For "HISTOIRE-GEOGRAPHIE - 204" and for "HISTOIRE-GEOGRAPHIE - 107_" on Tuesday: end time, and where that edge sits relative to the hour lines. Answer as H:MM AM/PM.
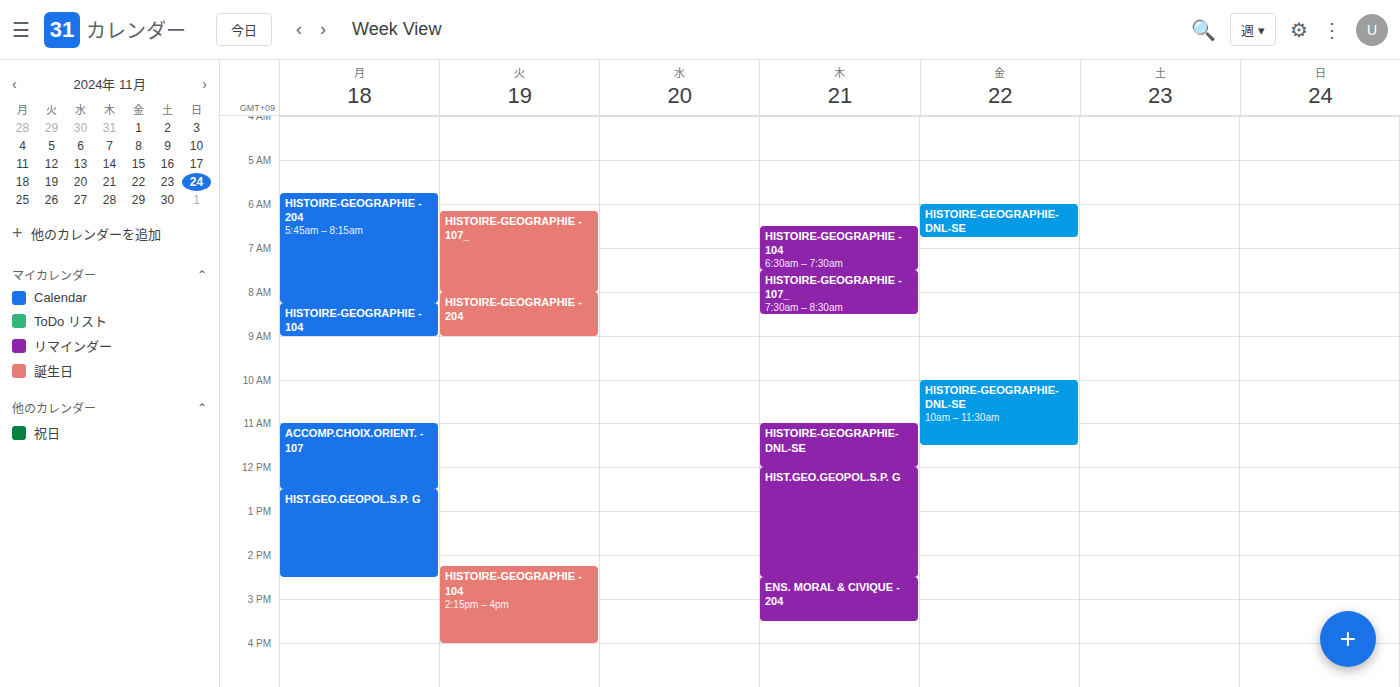
"HISTOIRE-GEOGRAPHIE - 204": 9:00 AM, exactly on the 9 AM line. "HISTOIRE-GEOGRAPHIE - 107_": 8:00 AM, exactly on the 8 AM line.